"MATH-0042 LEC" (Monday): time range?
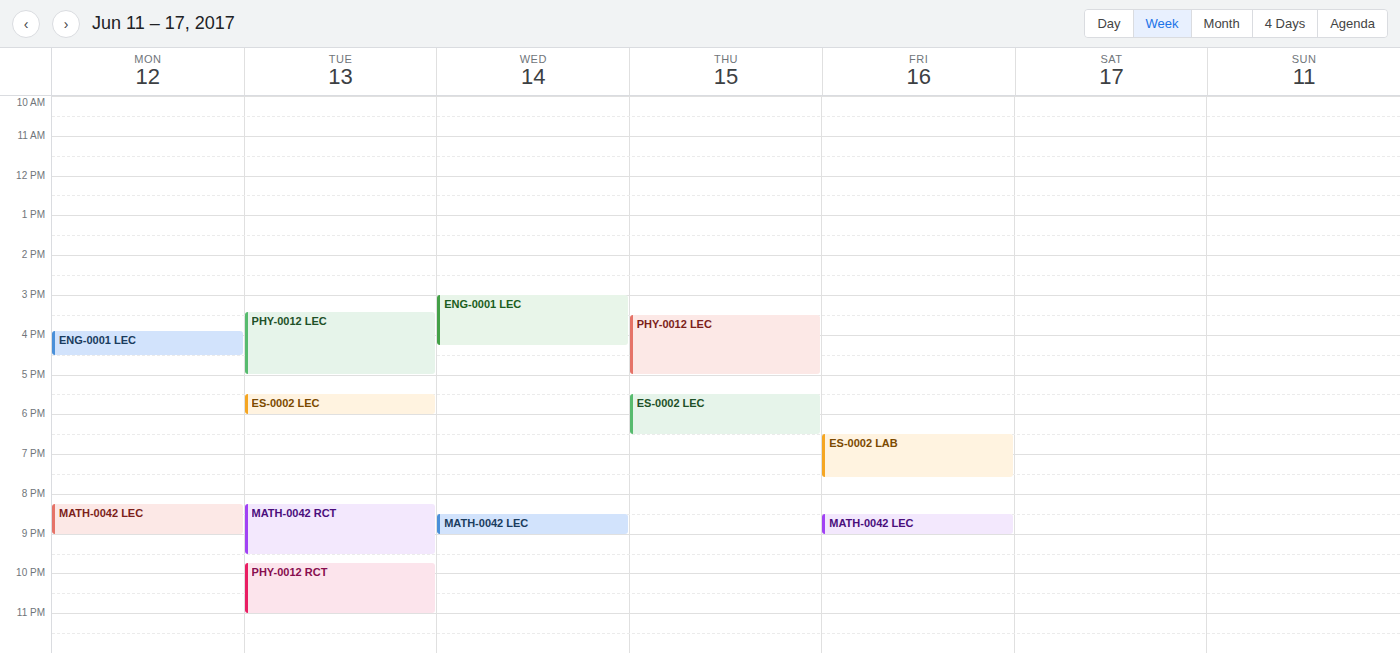
8:15 PM to 9:00 PM